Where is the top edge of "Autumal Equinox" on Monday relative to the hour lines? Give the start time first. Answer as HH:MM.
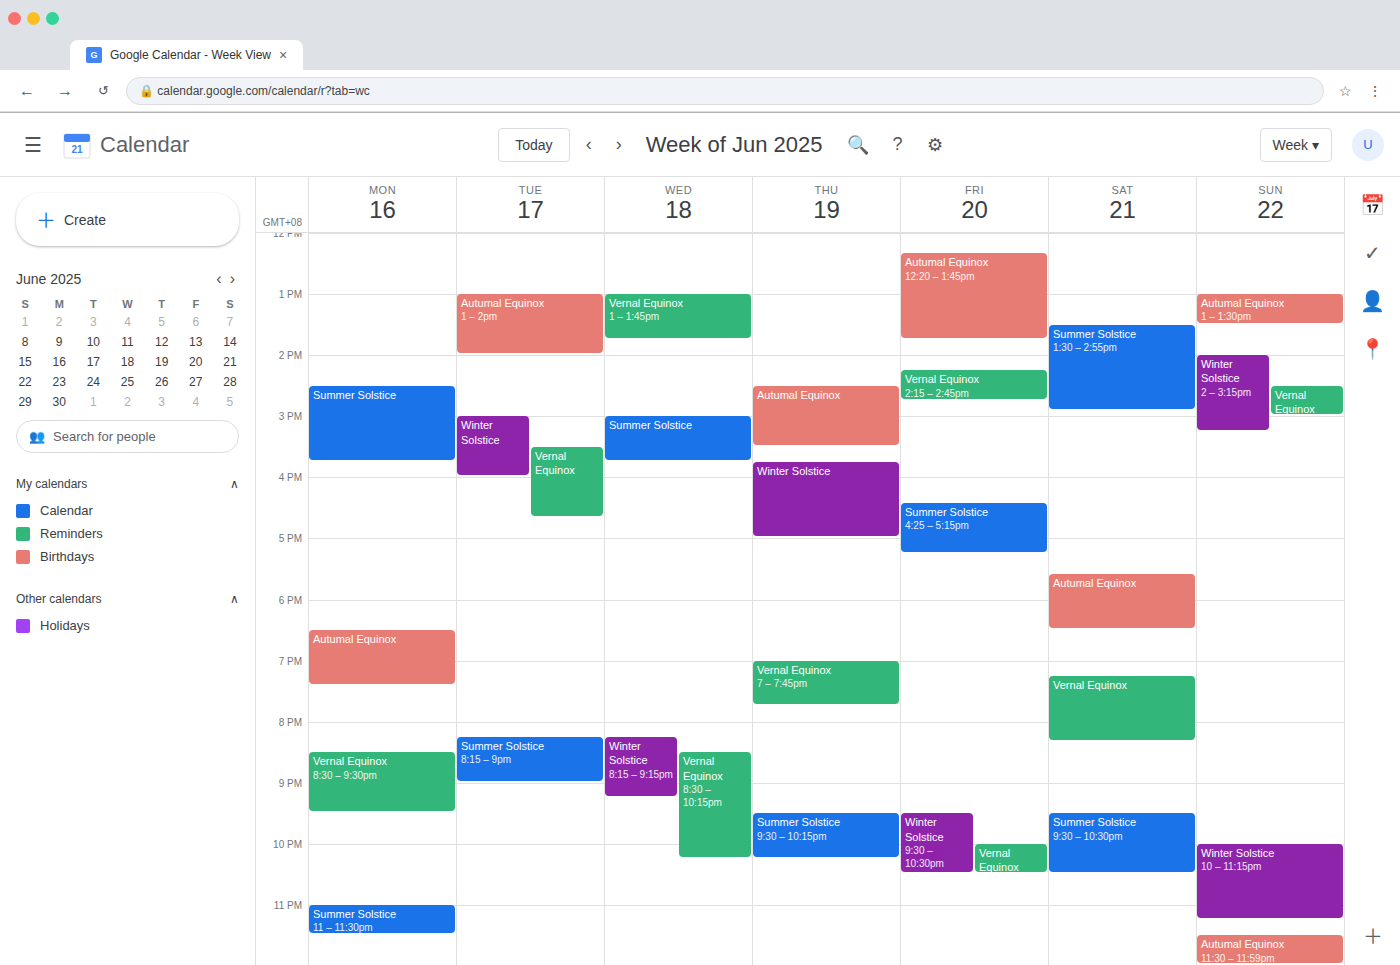
18:30 -- halfway between the 18:00 and 19:00 lines.